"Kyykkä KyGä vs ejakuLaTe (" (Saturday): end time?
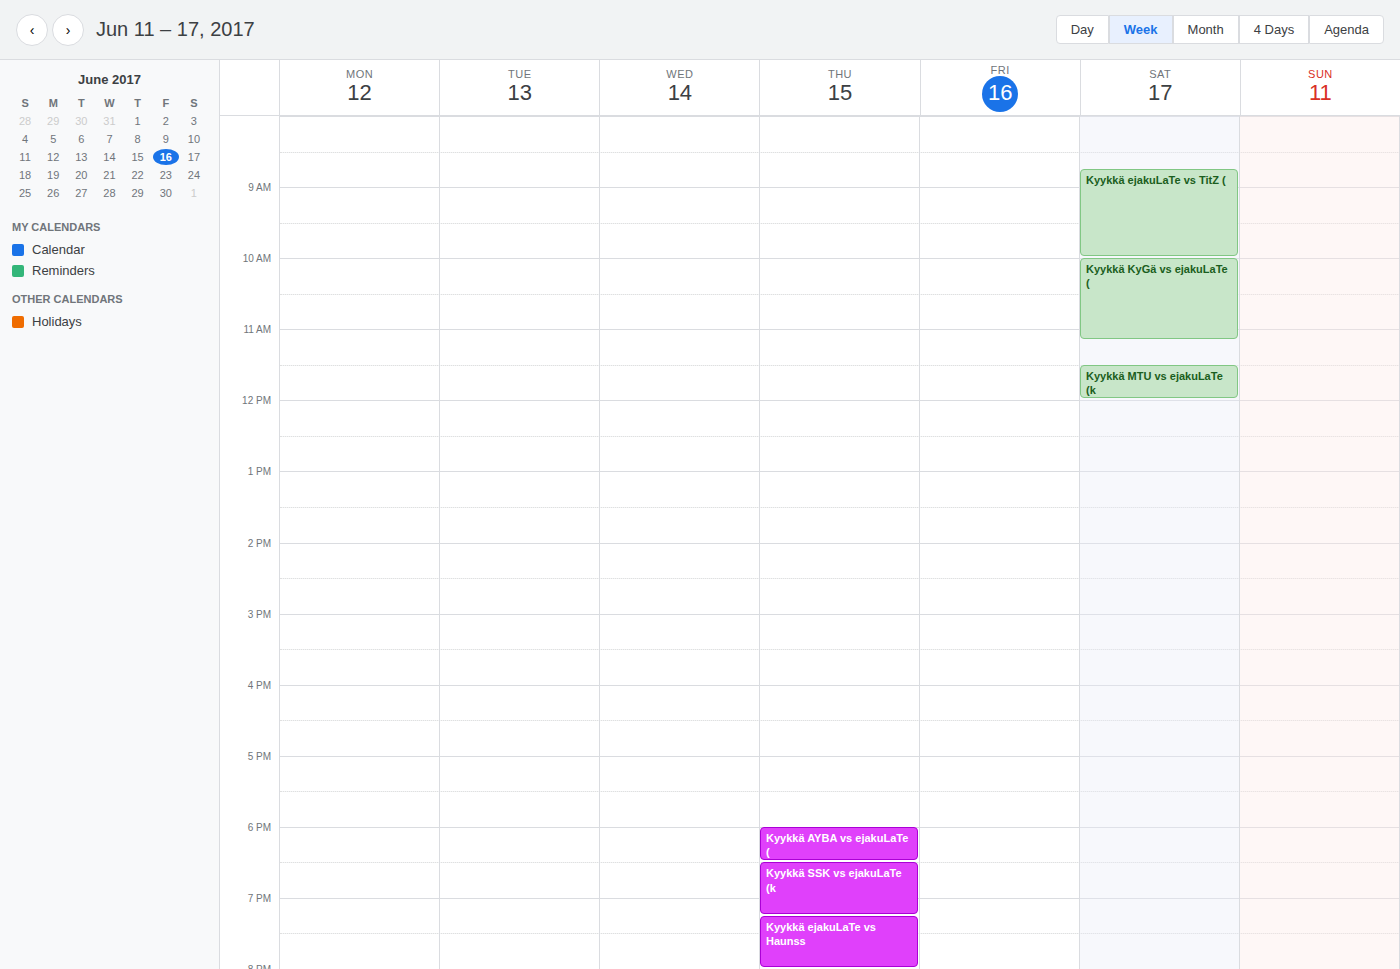
11:10 AM